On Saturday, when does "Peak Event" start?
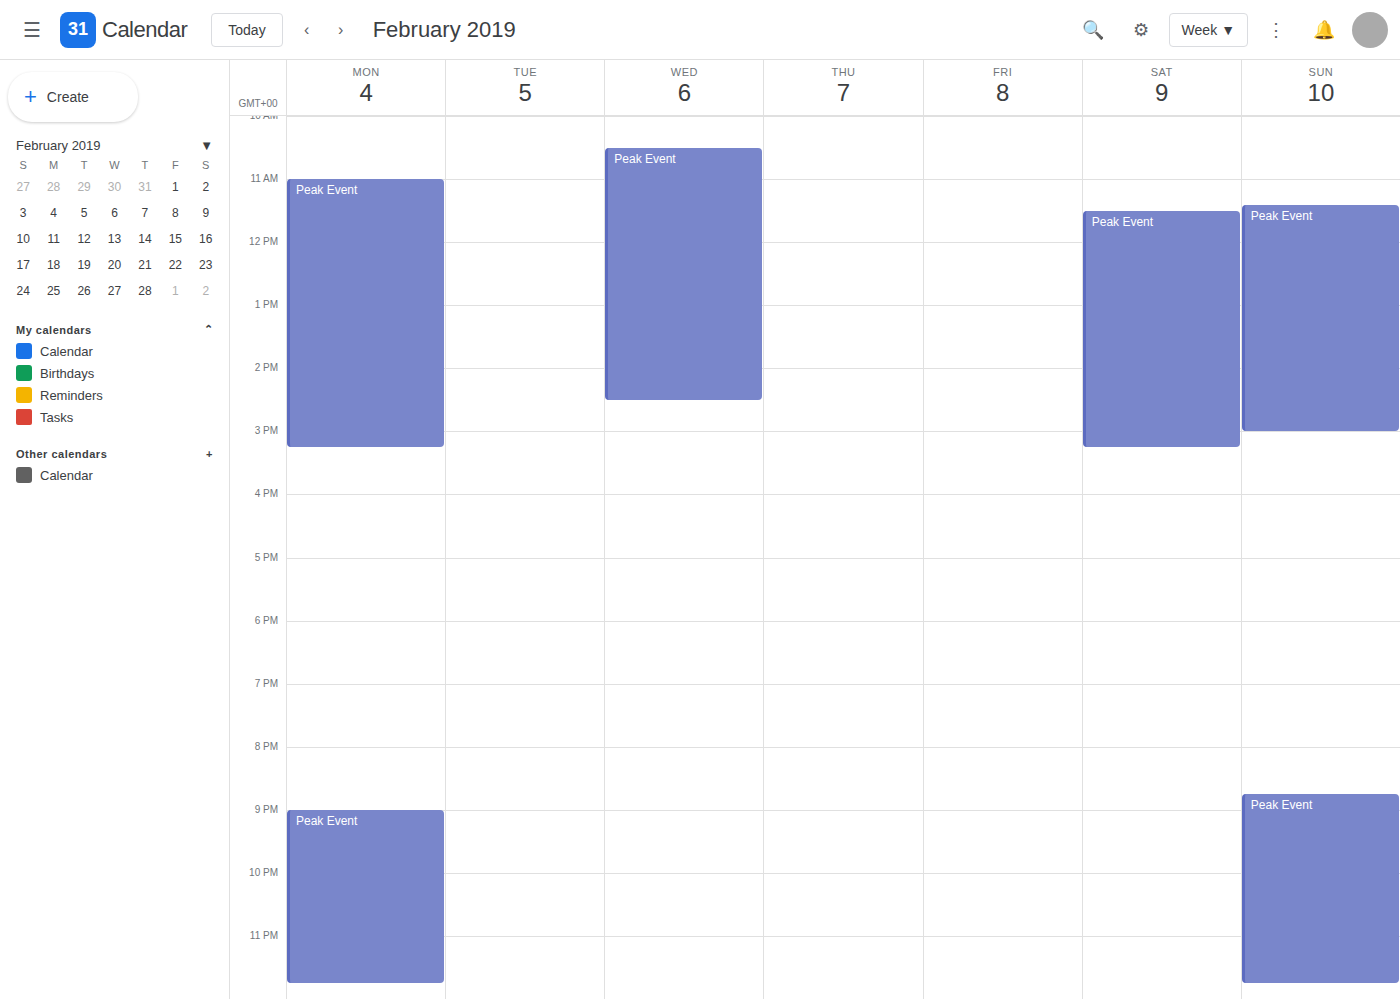
11:30 AM